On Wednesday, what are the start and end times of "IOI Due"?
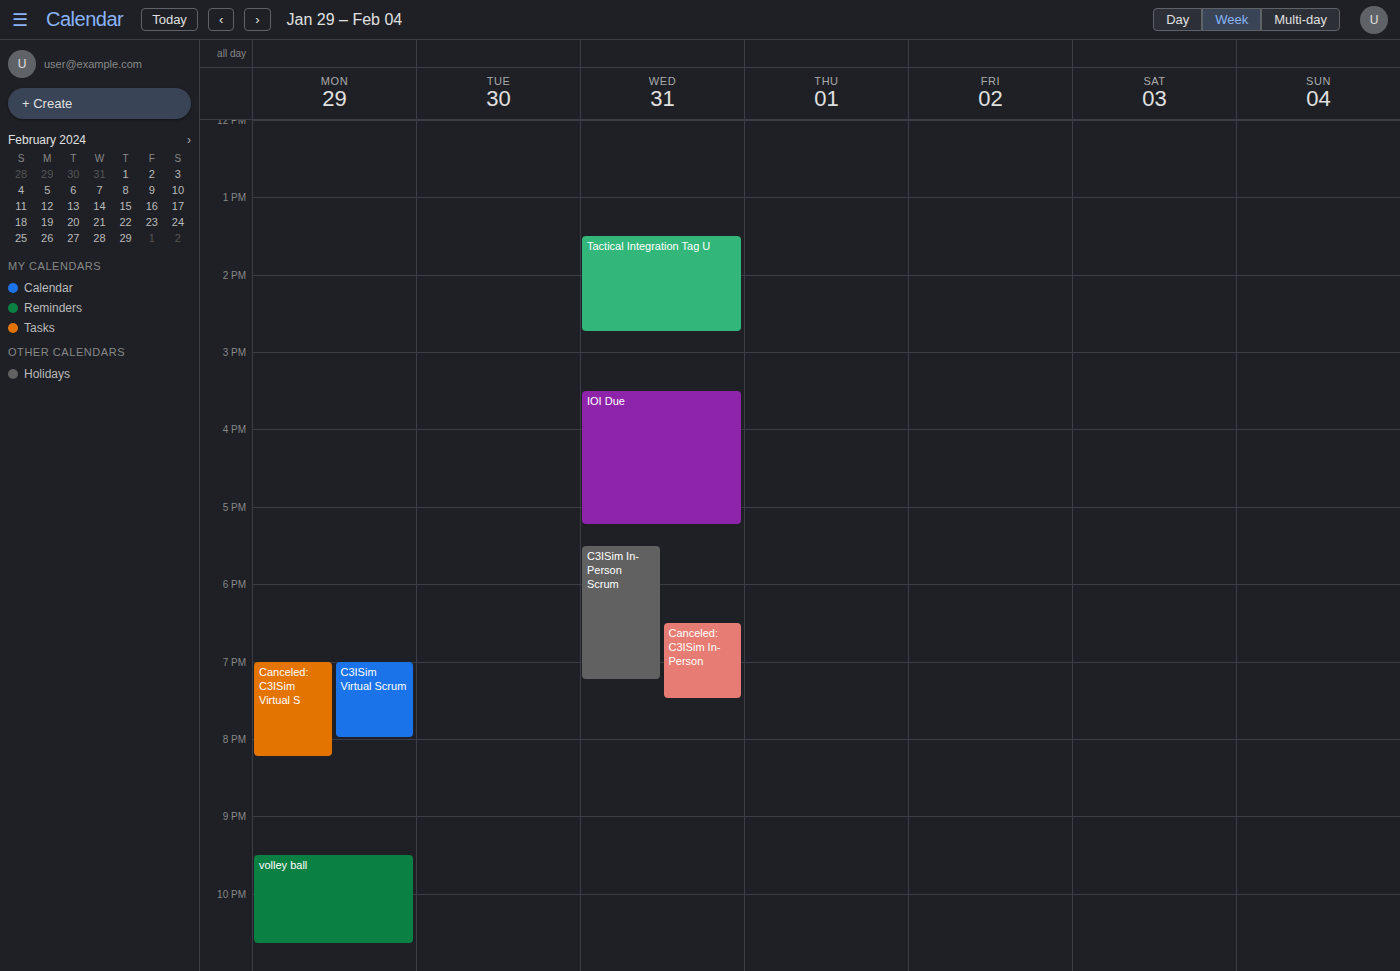
3:30 PM to 5:15 PM